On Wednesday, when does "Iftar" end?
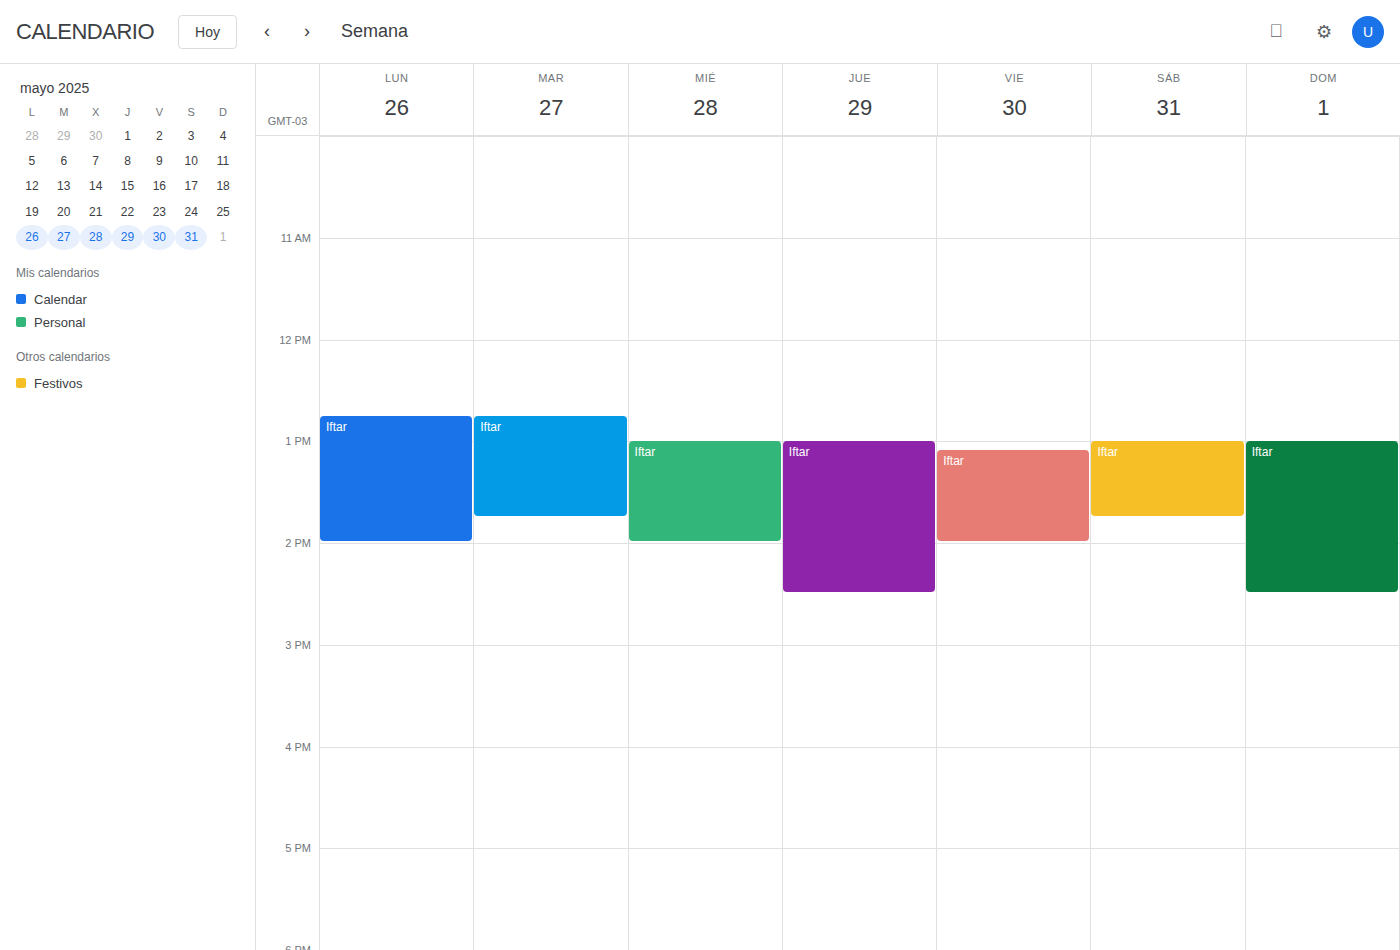
2:00 PM